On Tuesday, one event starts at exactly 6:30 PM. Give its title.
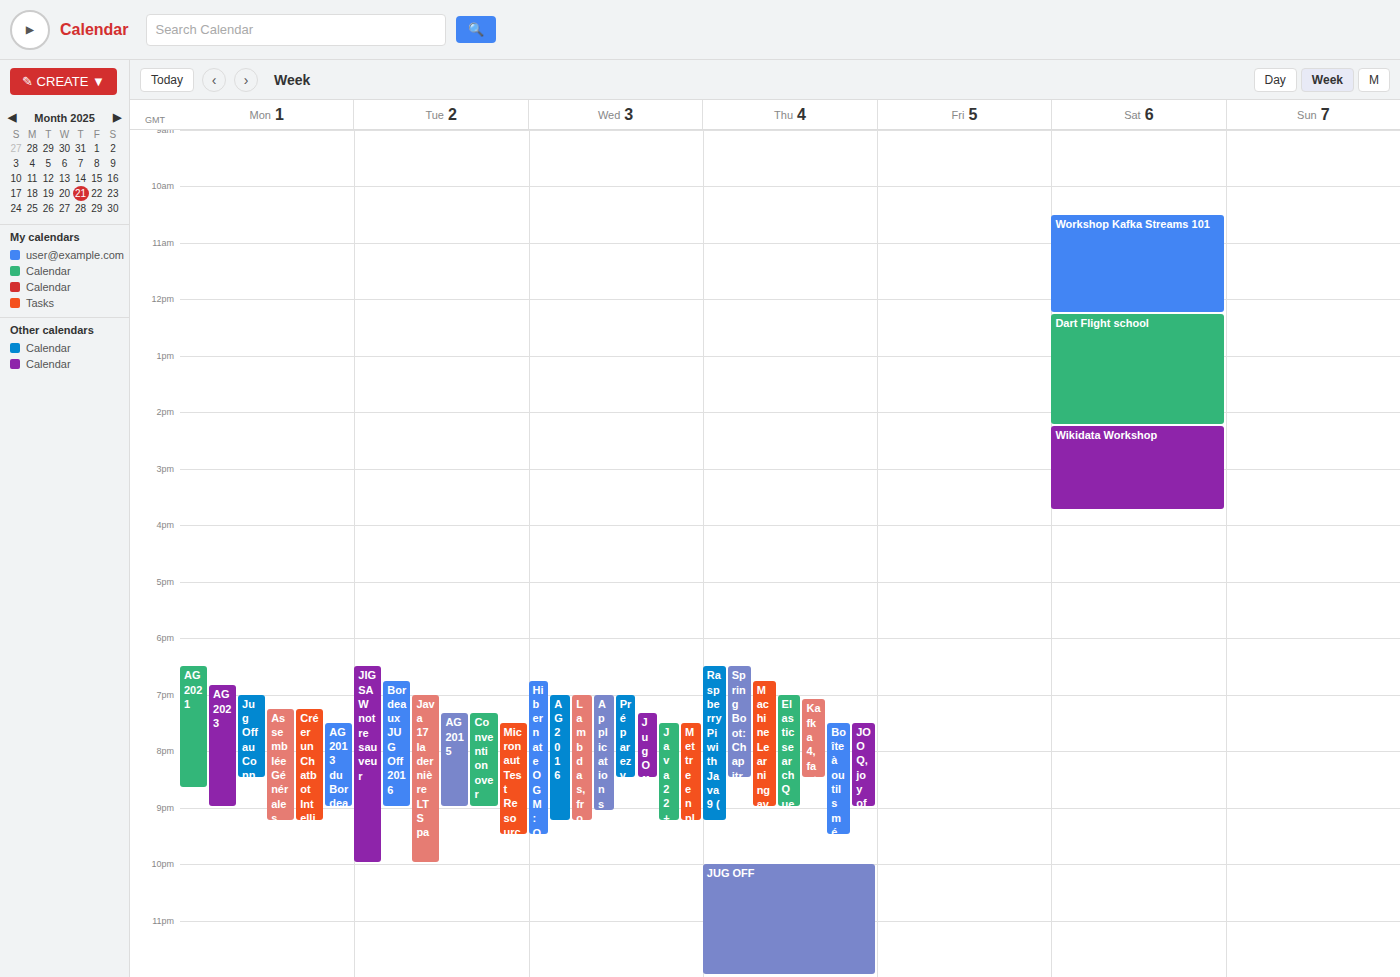
"JIGSAW notre sauveur"